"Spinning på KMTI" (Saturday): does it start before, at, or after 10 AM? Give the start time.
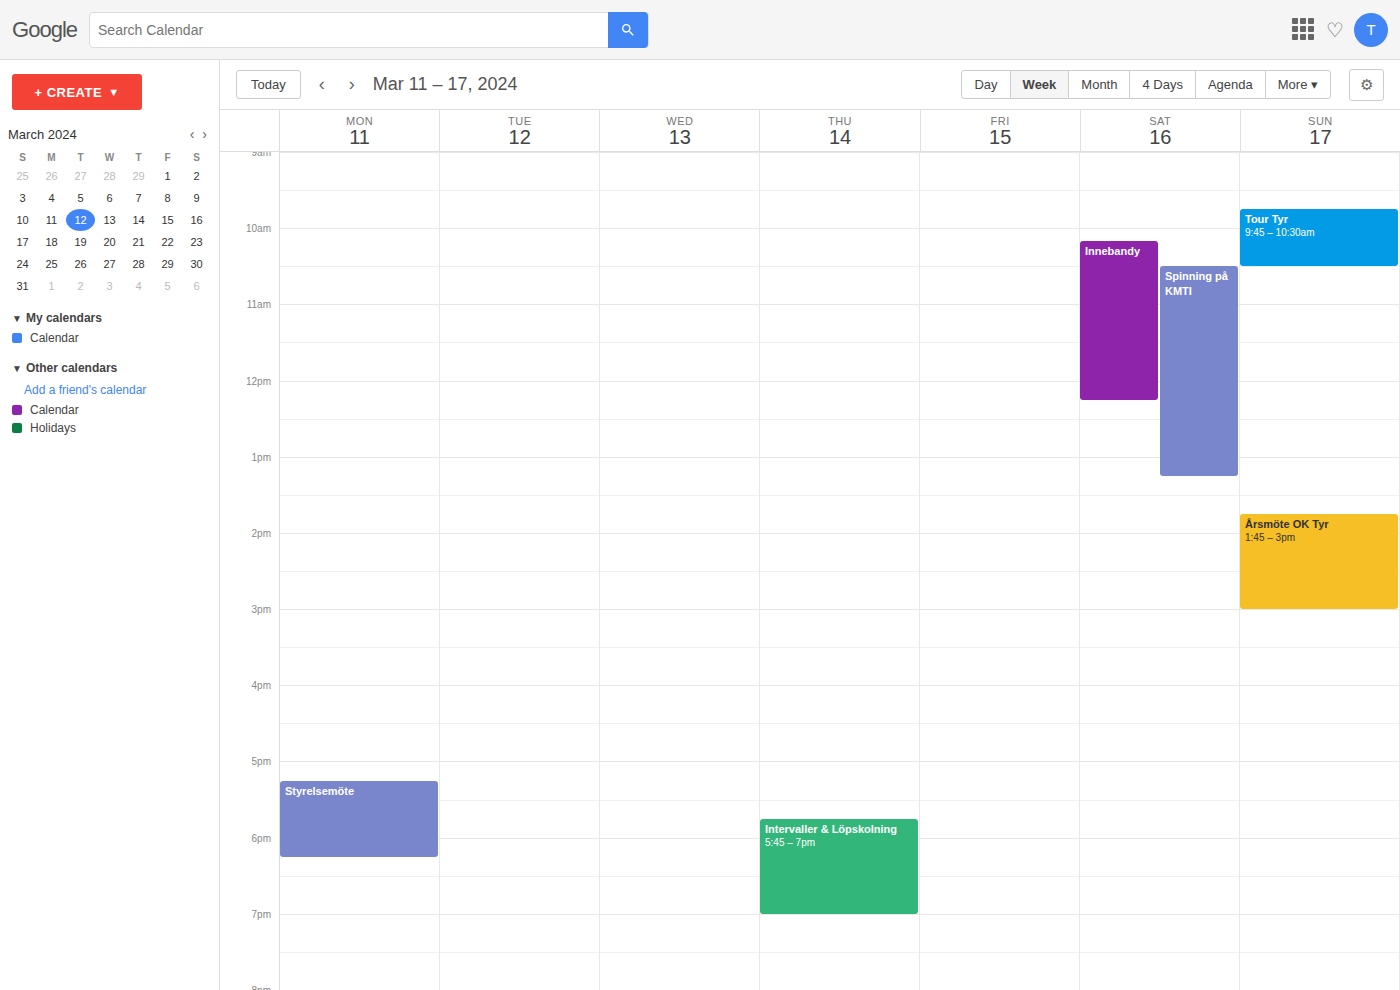
10:30 AM -- after 10 AM, 30 minutes below the 10 AM line.